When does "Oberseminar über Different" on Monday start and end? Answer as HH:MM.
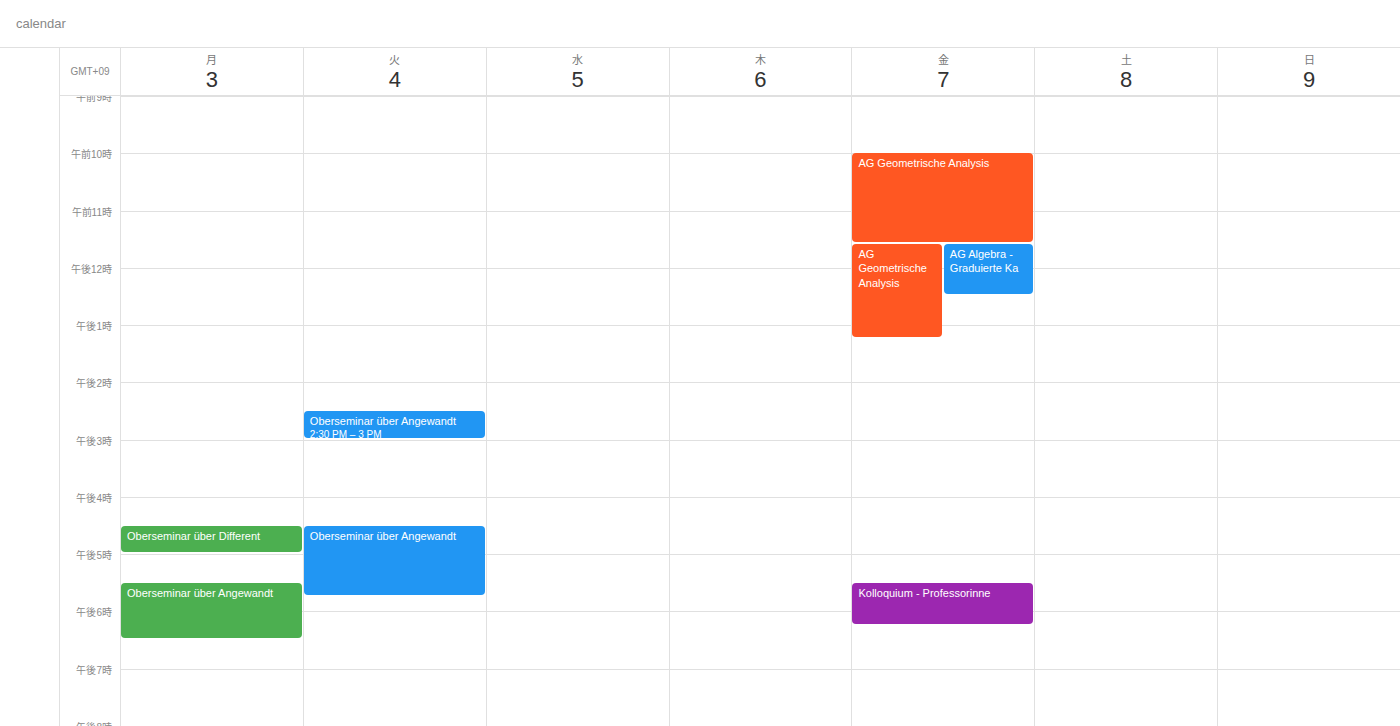
16:30 to 17:00